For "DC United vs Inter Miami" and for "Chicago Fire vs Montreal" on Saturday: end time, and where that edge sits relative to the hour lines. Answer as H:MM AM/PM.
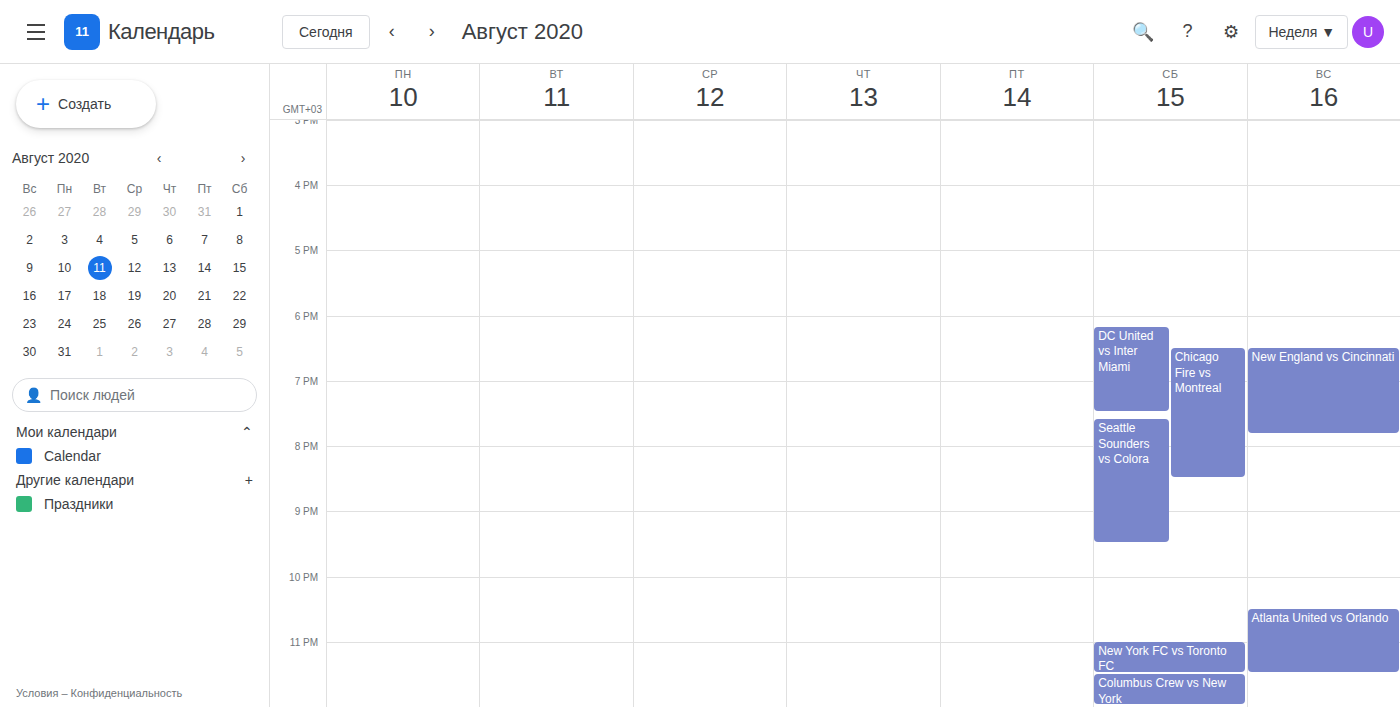
"DC United vs Inter Miami": 7:30 PM, halfway between the 7 PM and 8 PM lines. "Chicago Fire vs Montreal": 8:30 PM, halfway between the 8 PM and 9 PM lines.